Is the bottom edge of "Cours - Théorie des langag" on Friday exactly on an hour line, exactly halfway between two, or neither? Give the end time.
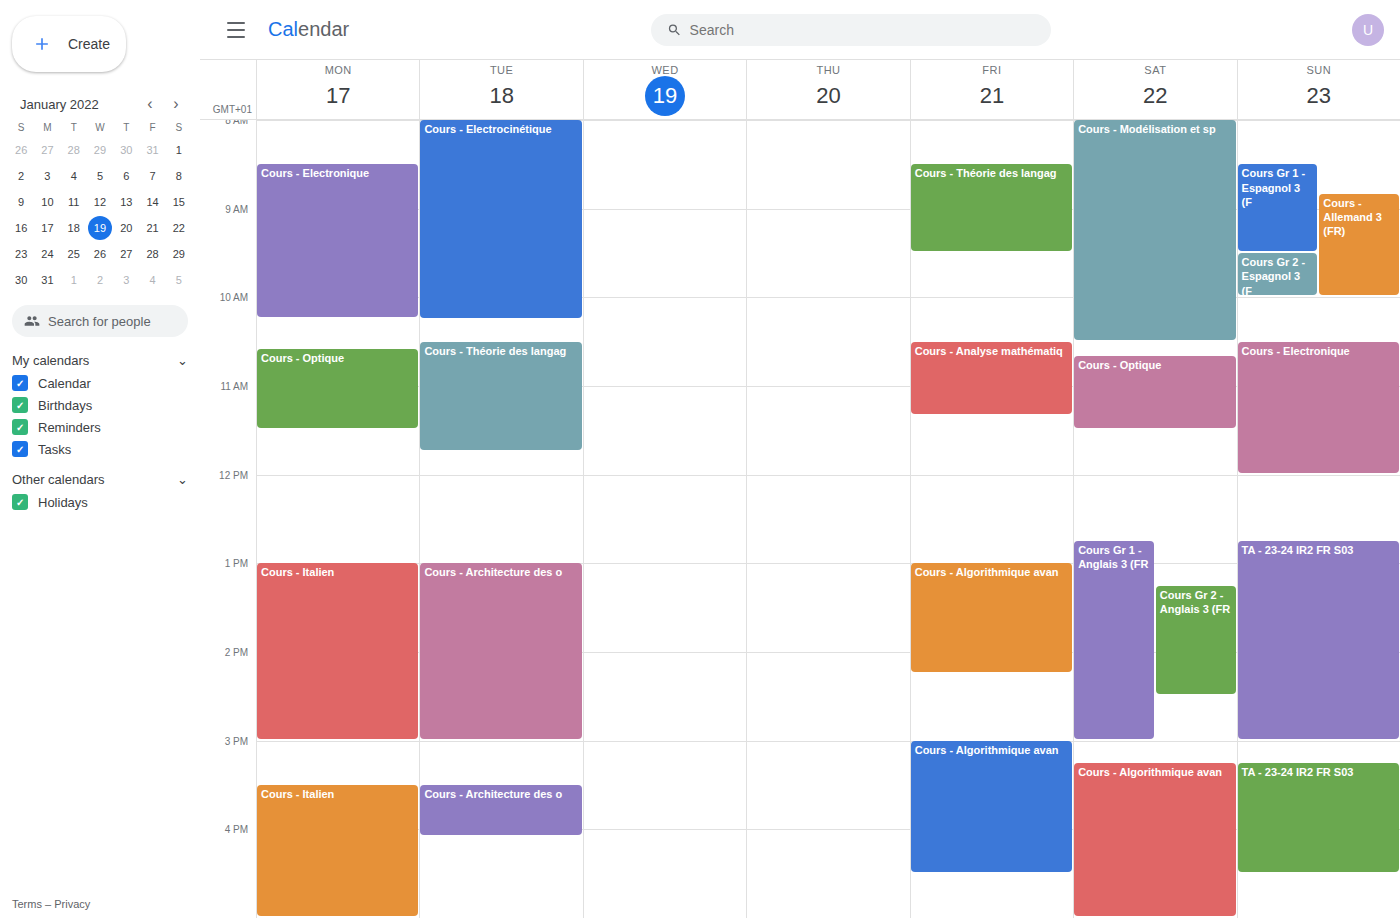
9:30 AM -- halfway between the 9 AM and 10 AM lines.